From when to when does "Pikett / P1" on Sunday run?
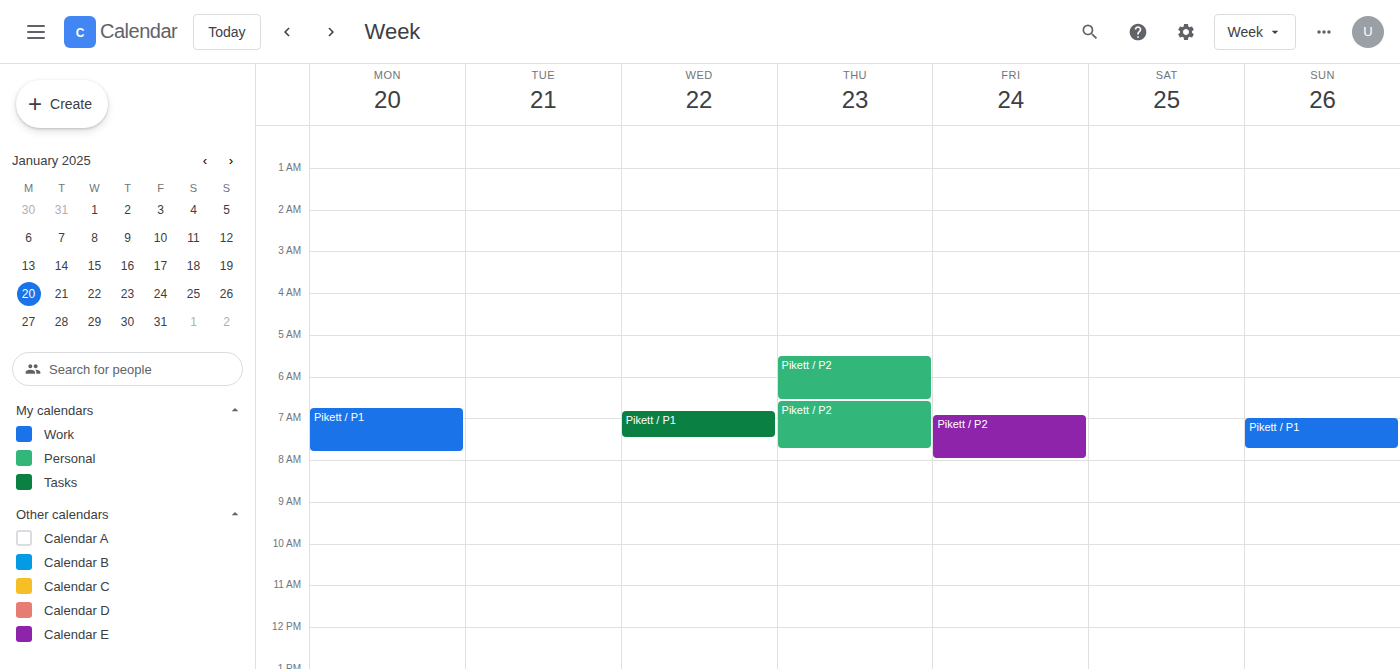
7:00 AM to 7:45 AM